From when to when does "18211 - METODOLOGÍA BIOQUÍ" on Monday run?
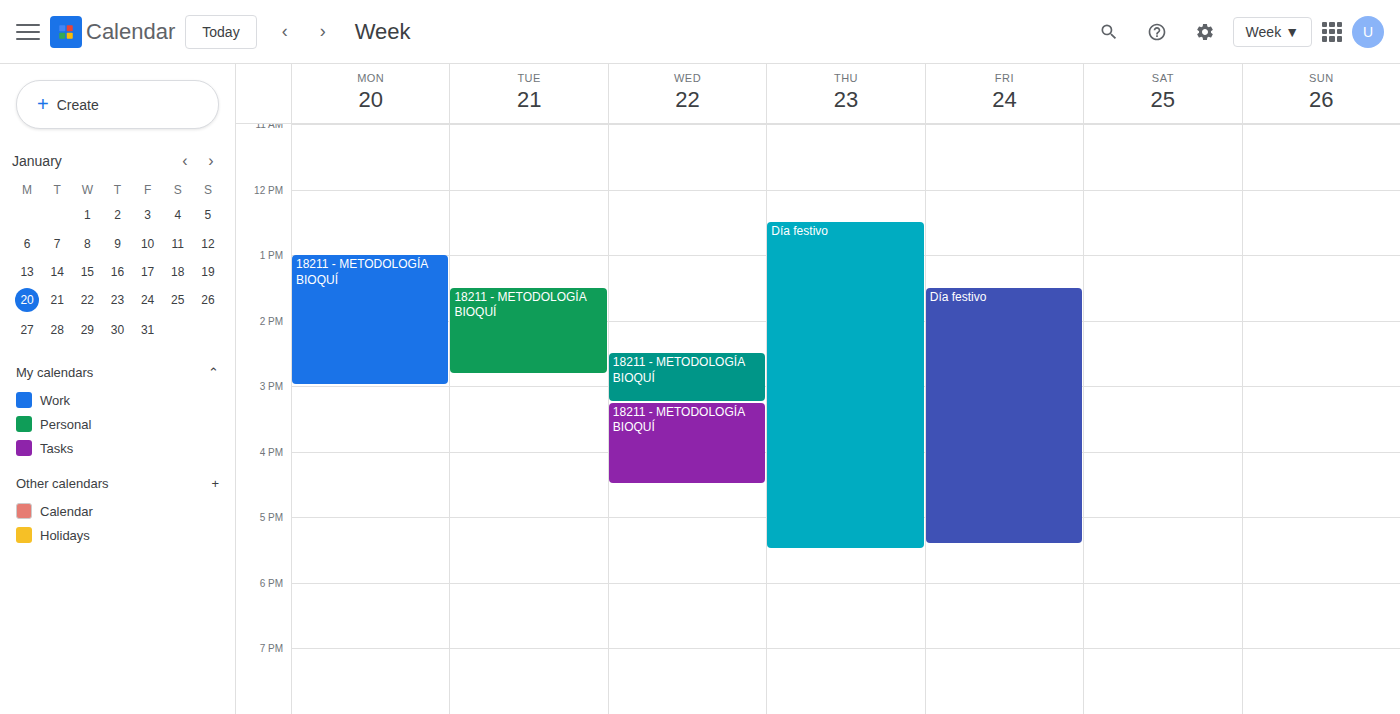
1:00 PM to 3:00 PM